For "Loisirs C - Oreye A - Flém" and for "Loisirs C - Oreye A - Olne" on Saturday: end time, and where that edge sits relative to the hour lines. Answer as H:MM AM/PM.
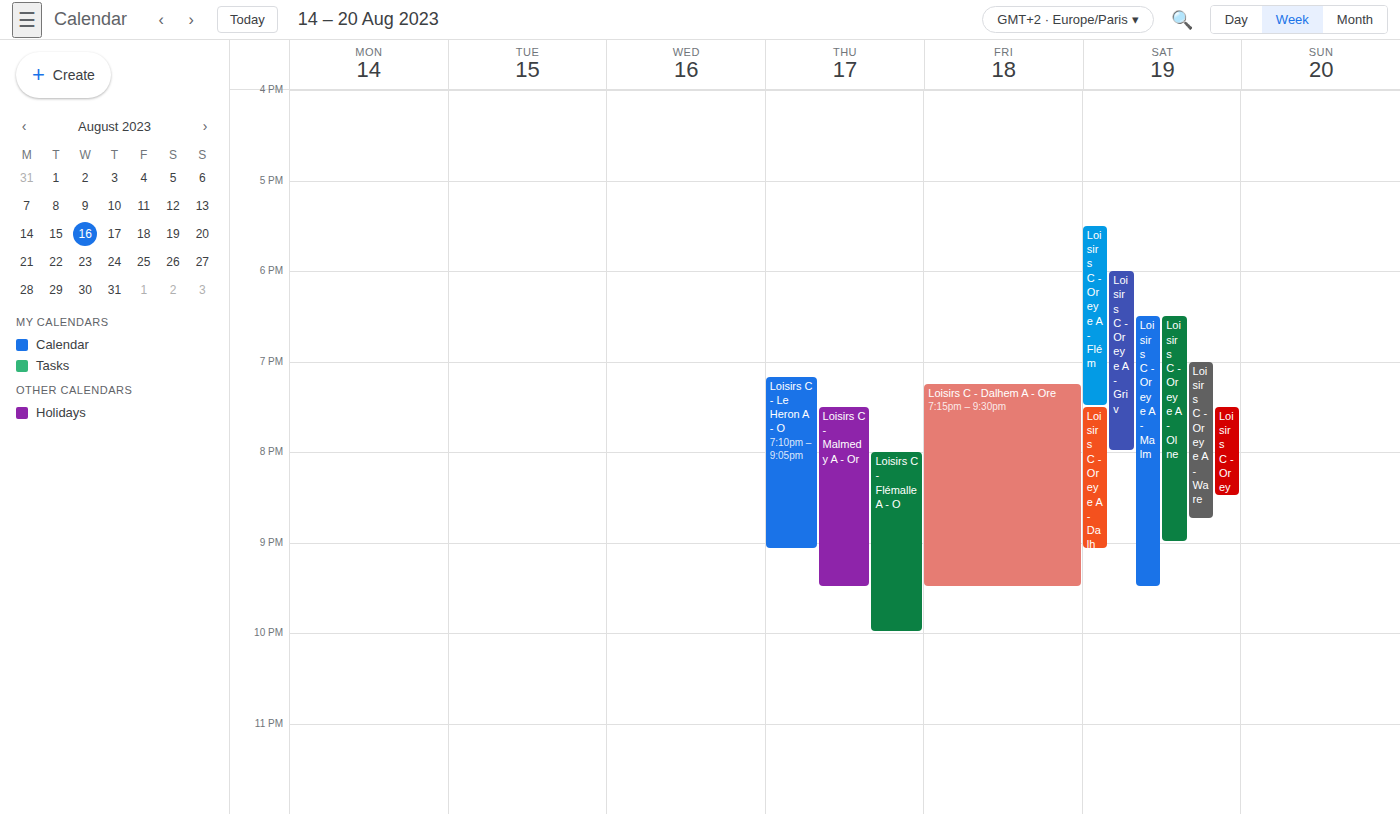
"Loisirs C - Oreye A - Flém": 7:30 PM, halfway between the 7 PM and 8 PM lines. "Loisirs C - Oreye A - Olne": 9:00 PM, exactly on the 9 PM line.